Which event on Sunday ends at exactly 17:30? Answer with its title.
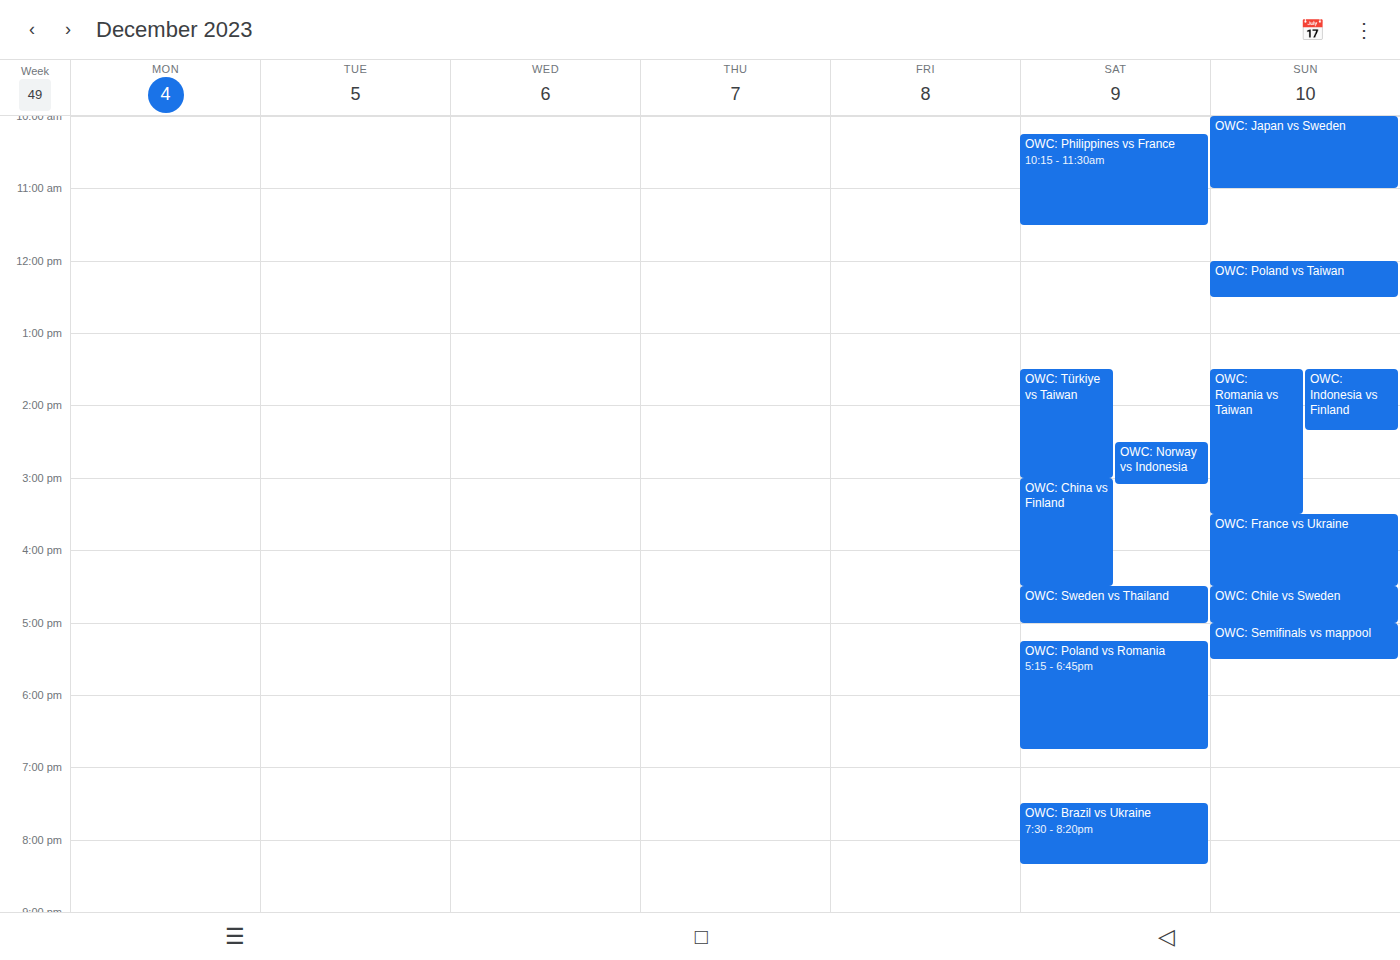
"OWC: Semifinals vs mappool"